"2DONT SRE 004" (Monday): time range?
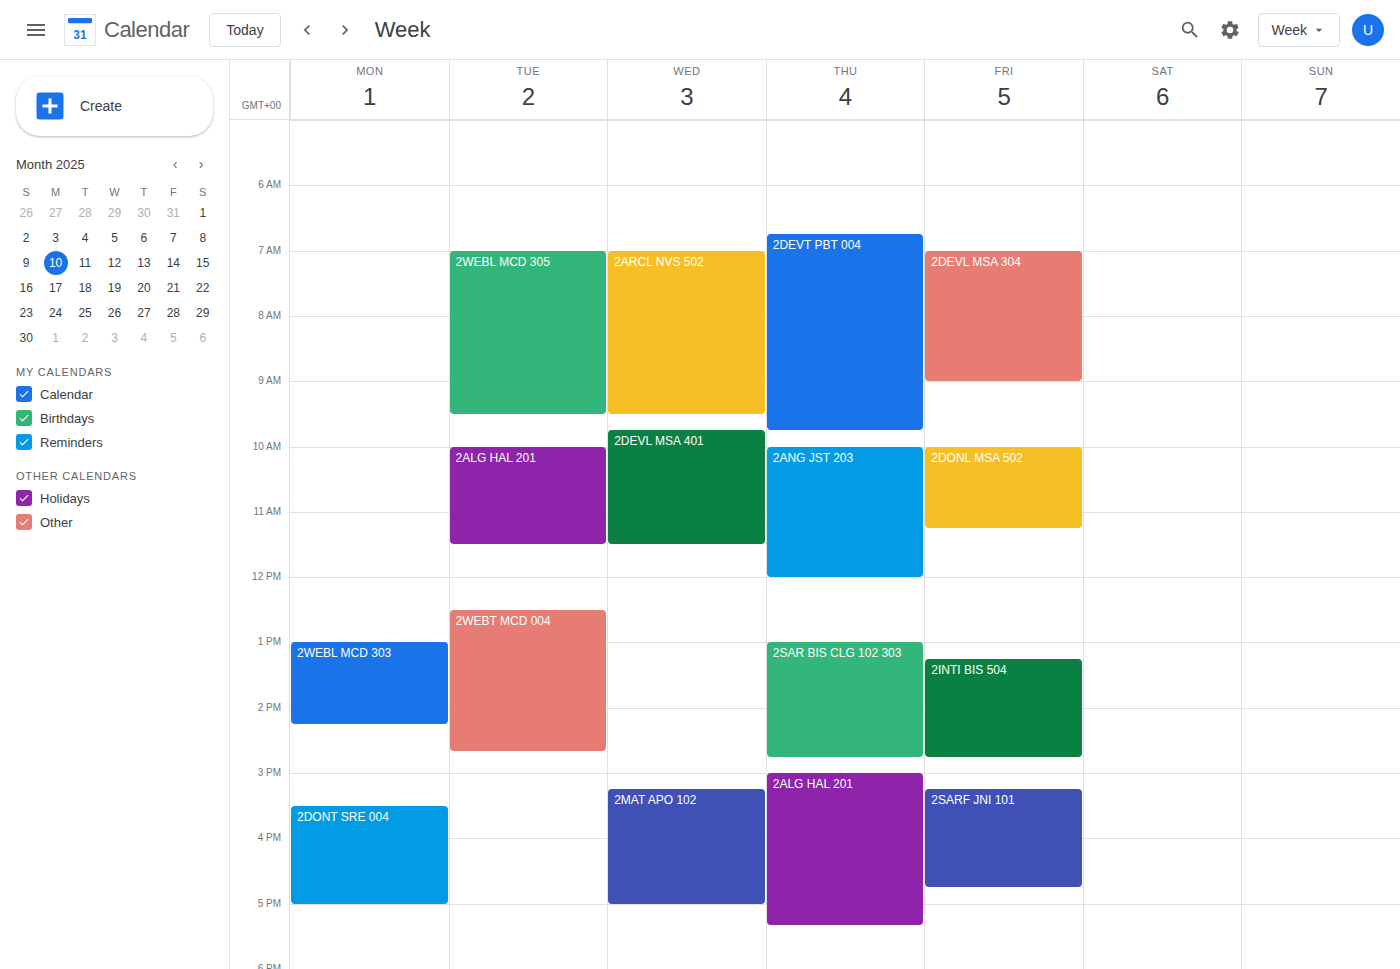
3:30 PM to 5:00 PM